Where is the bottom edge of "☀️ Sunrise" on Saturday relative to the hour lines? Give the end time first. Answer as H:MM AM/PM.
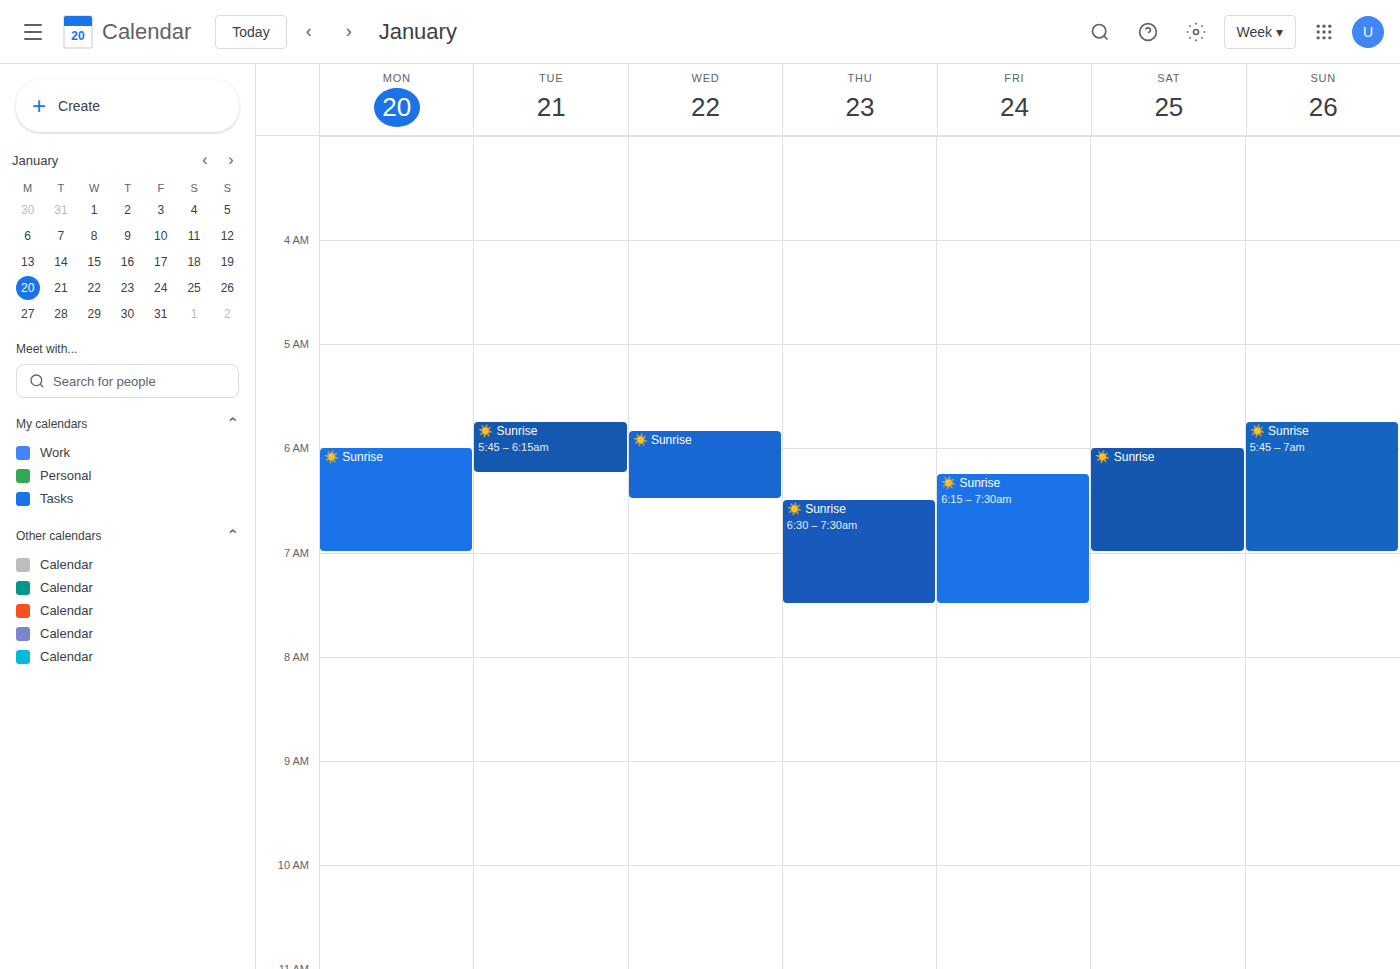
7:00 AM -- exactly on the 7 AM line.